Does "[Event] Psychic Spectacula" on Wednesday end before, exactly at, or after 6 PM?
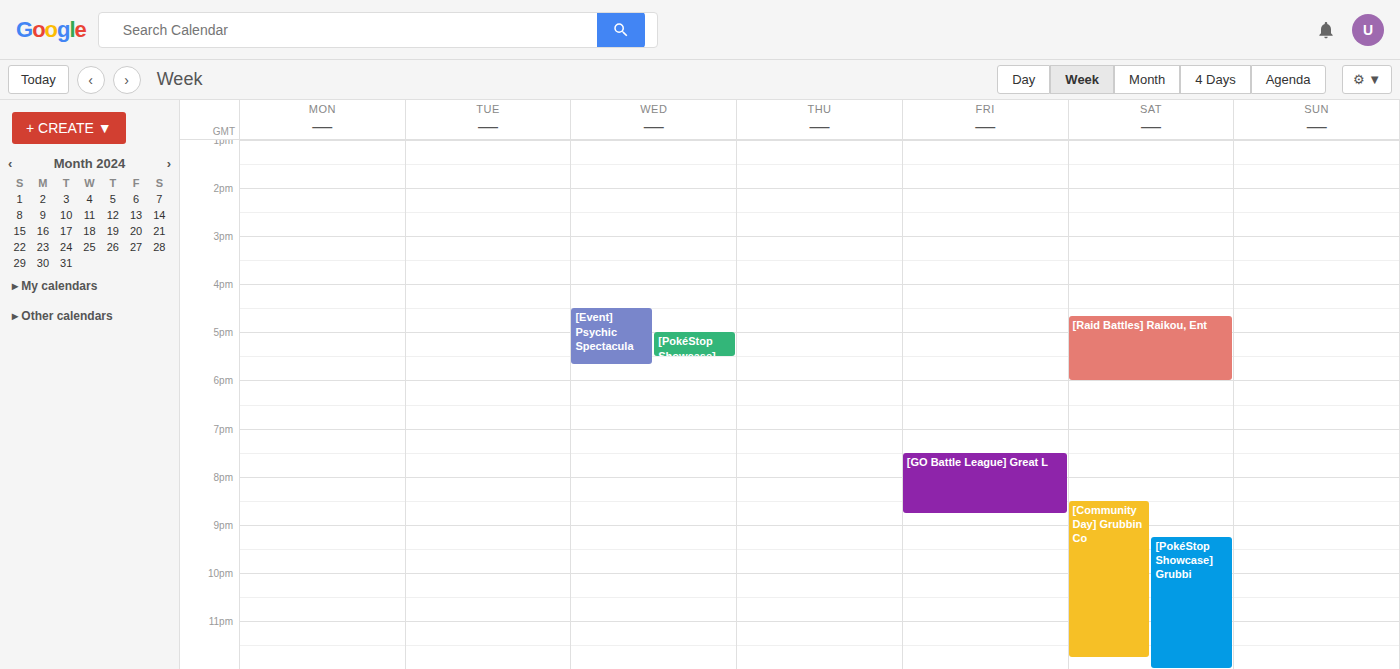
5:40 PM -- before 6 PM, 20 minutes above the 6 PM line.